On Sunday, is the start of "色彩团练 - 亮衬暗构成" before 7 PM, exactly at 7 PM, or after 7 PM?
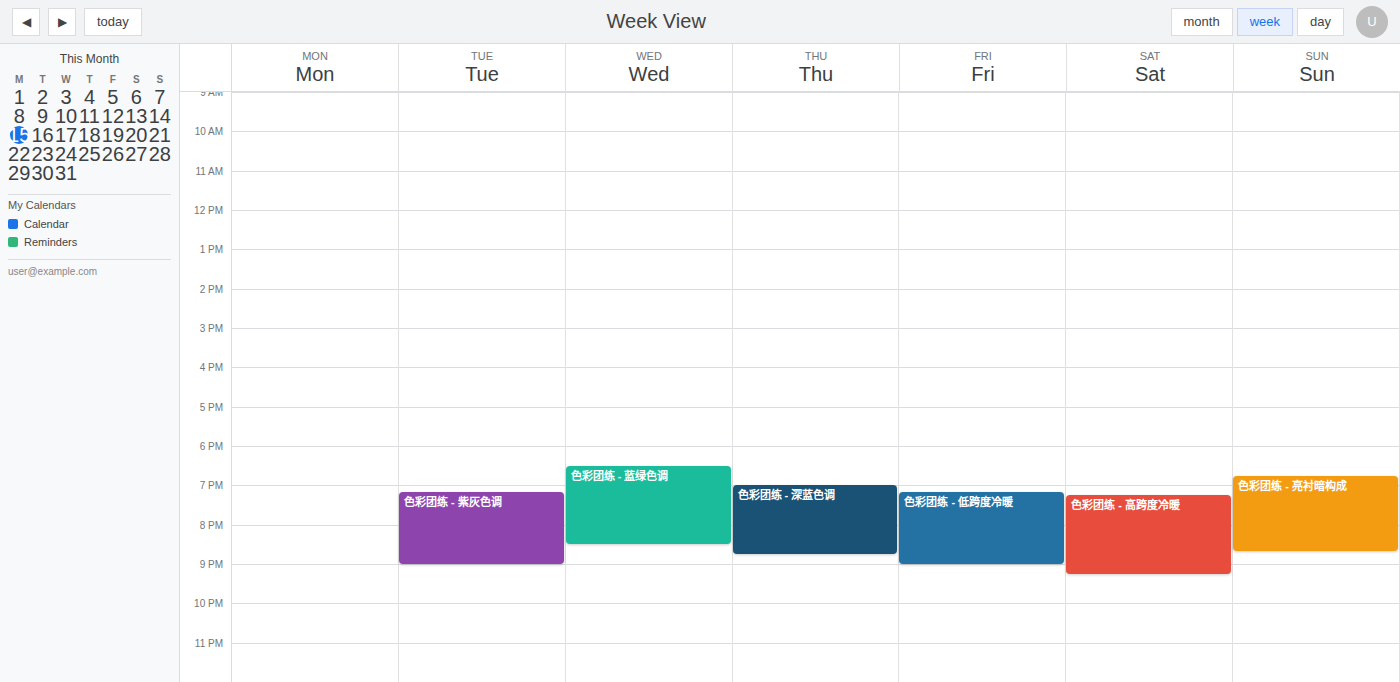
6:45 PM -- before 7 PM, 15 minutes above the 7 PM line.